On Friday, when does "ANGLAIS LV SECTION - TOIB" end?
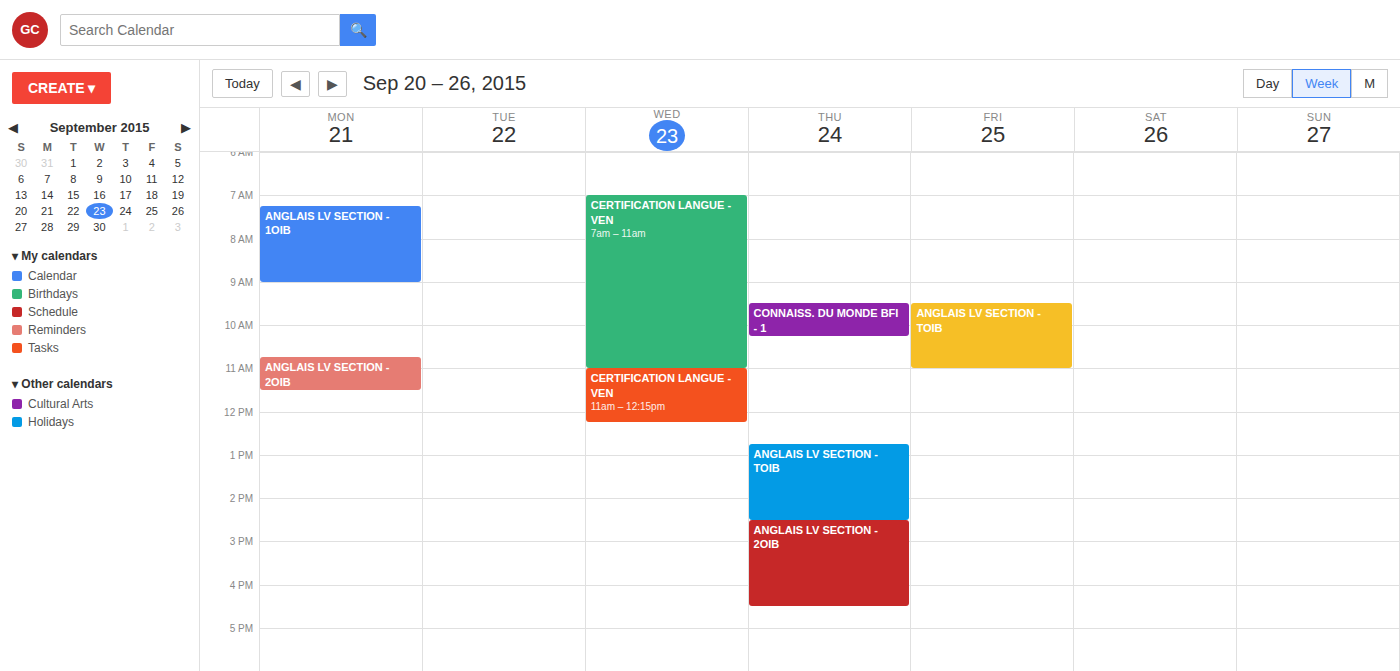
11:00 AM